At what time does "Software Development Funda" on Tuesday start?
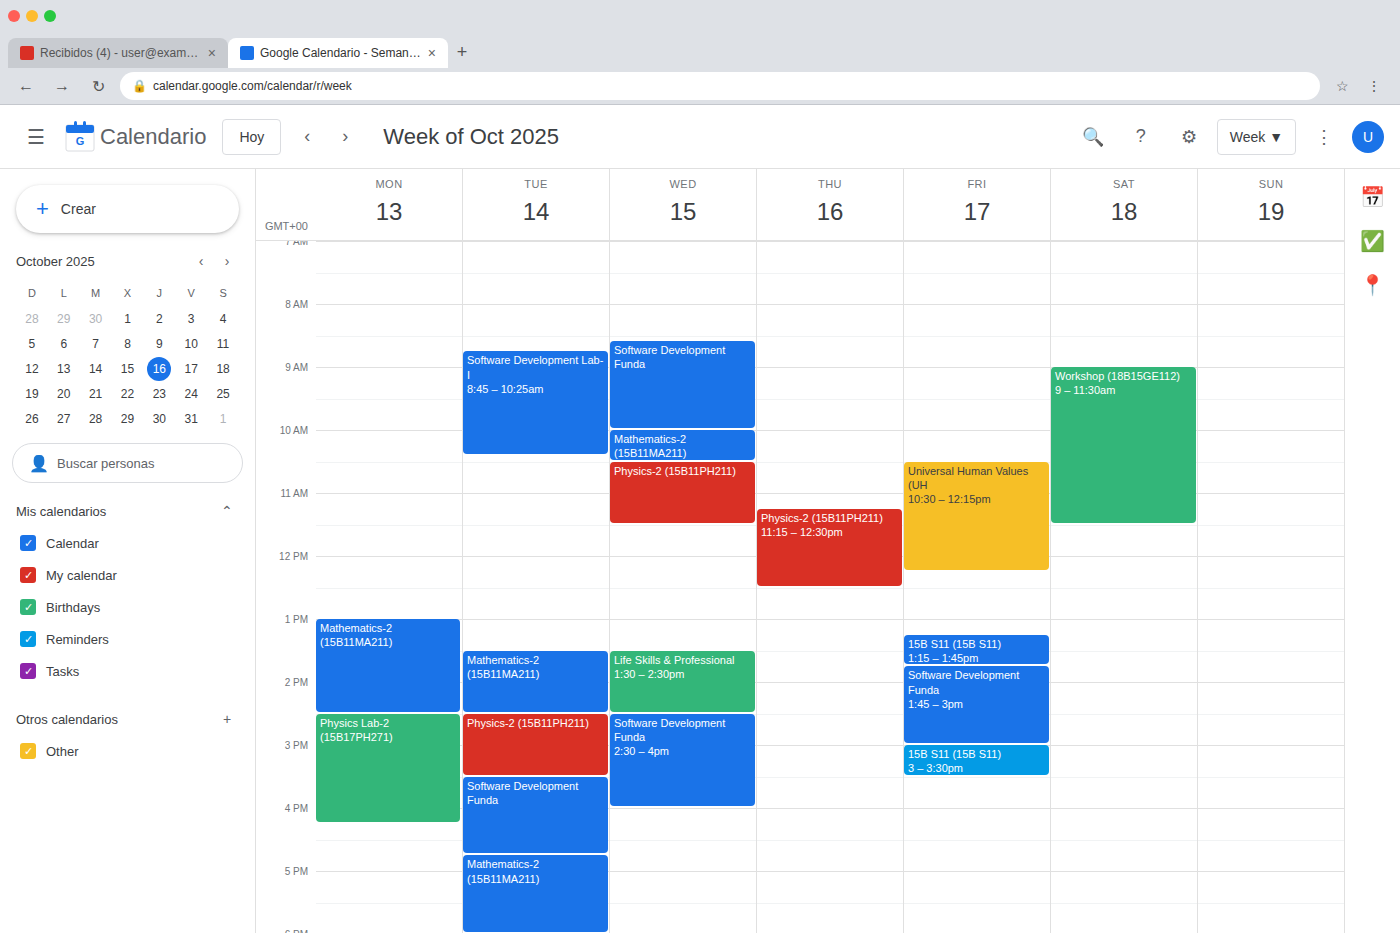
3:30 PM